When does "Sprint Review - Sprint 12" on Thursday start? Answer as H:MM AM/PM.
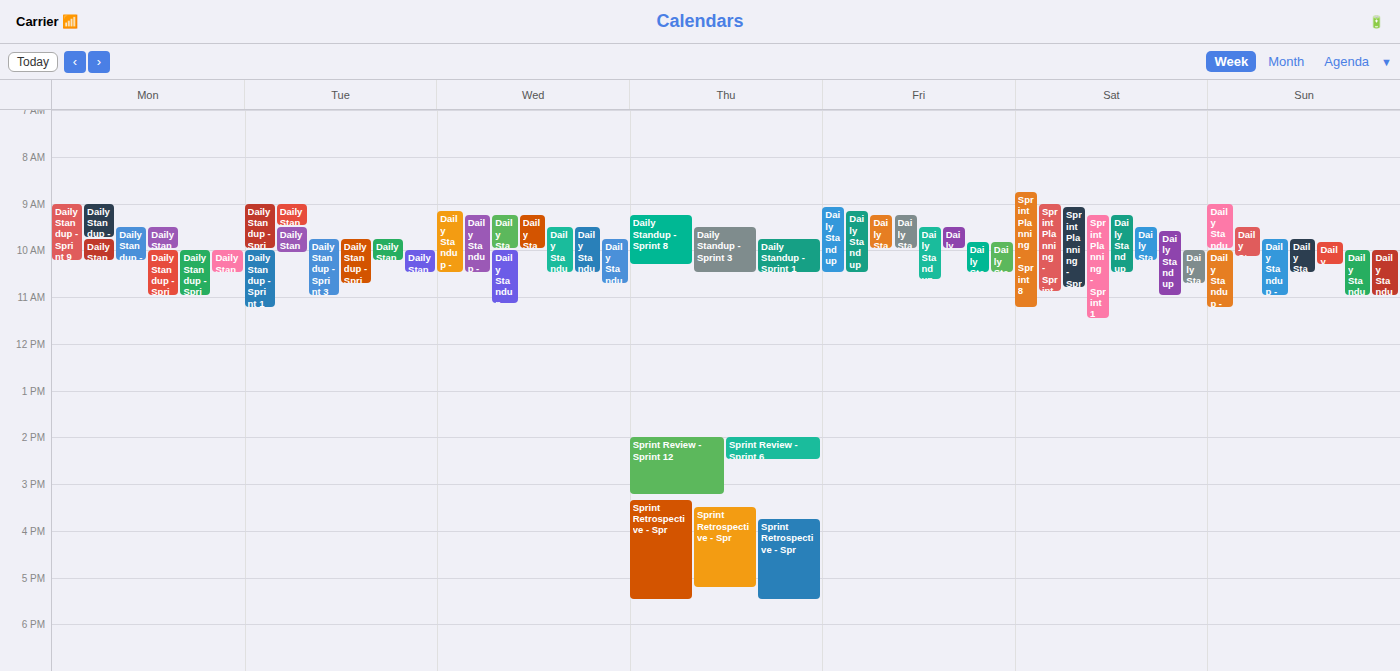
2:00 PM